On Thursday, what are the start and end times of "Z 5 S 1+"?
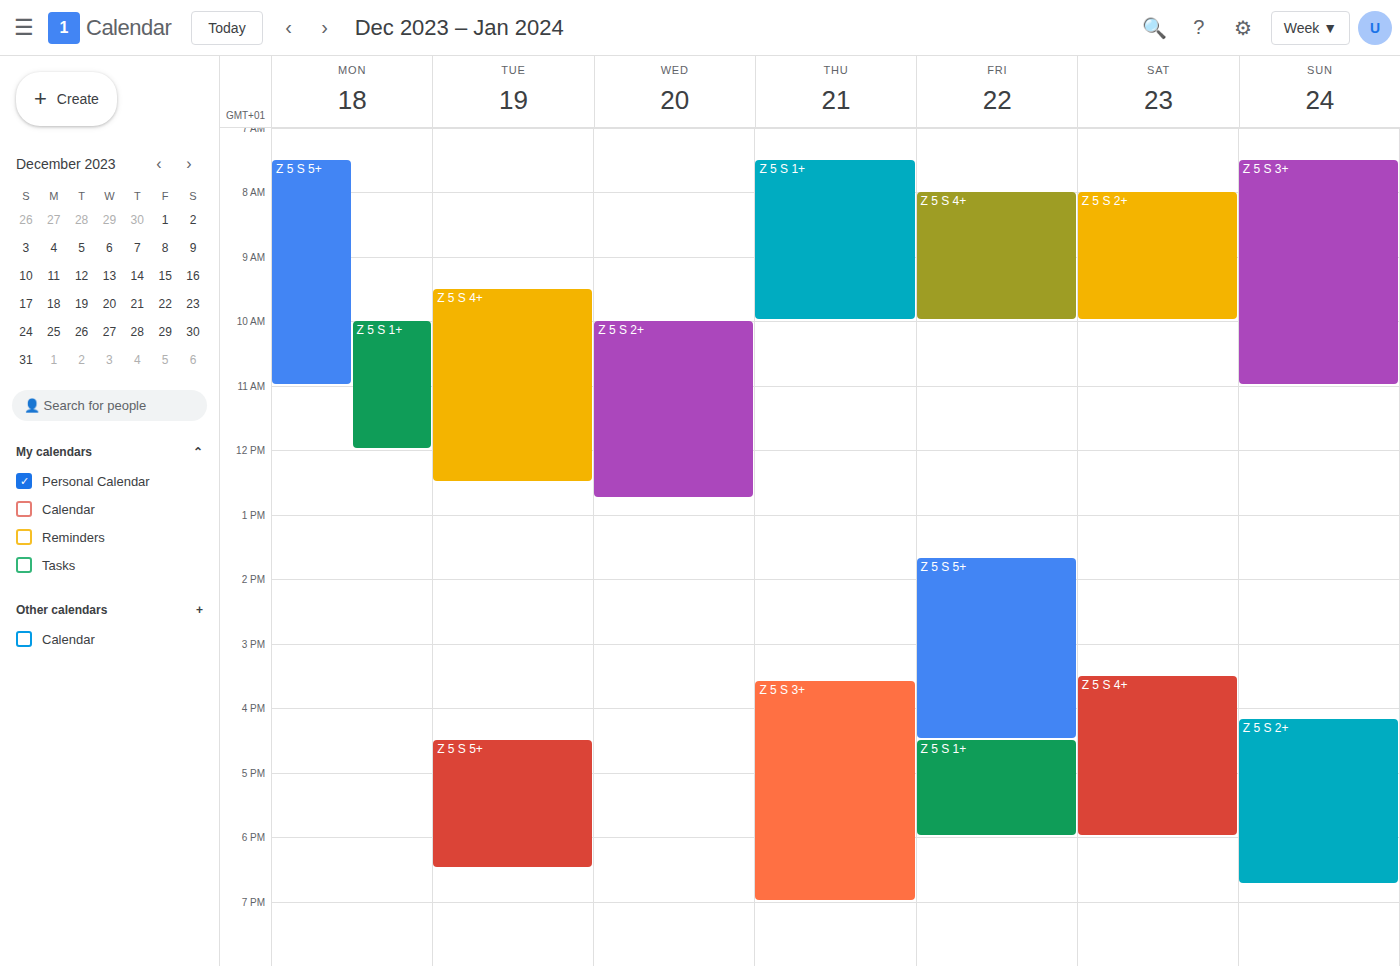
7:30 AM to 10:00 AM